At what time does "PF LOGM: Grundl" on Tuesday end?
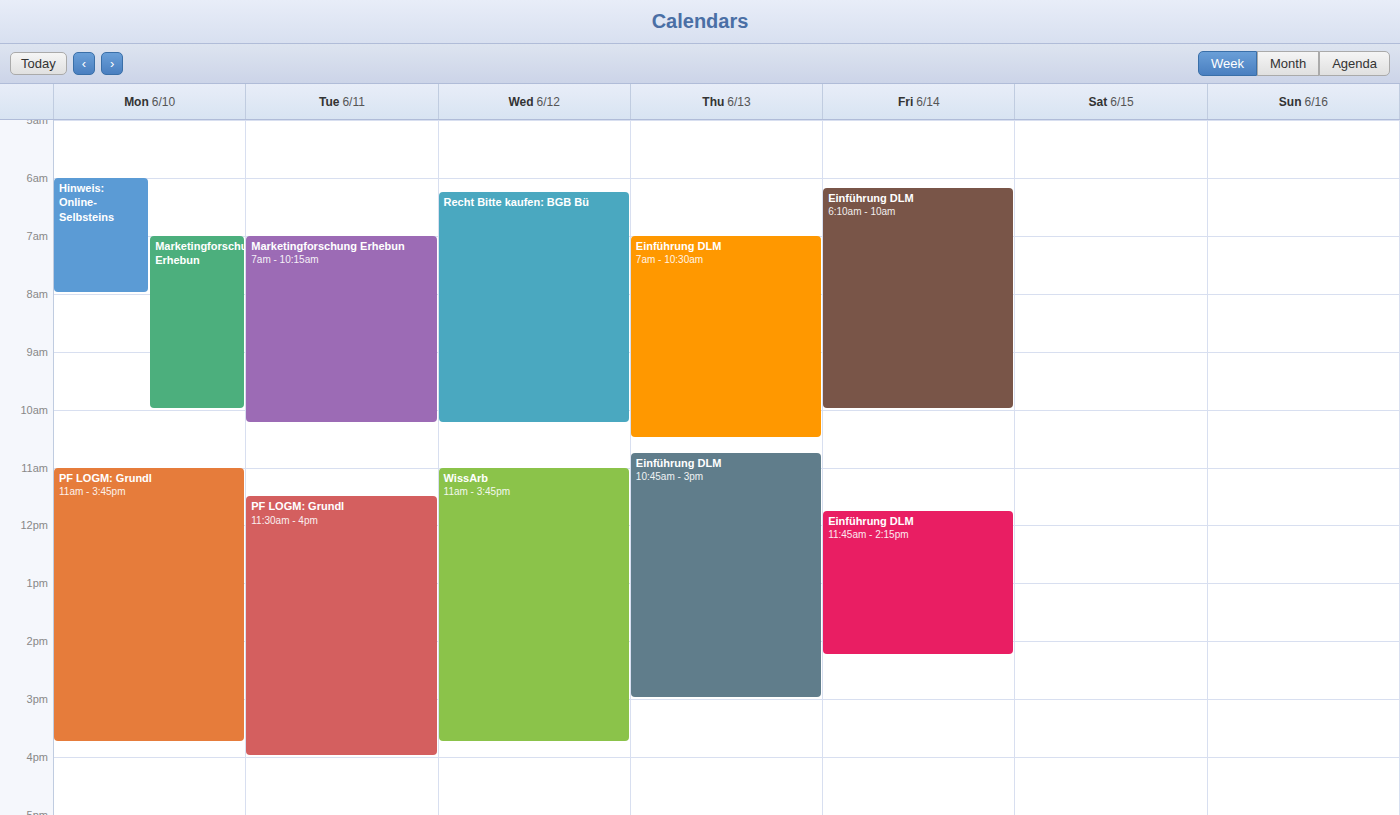
4:00 PM